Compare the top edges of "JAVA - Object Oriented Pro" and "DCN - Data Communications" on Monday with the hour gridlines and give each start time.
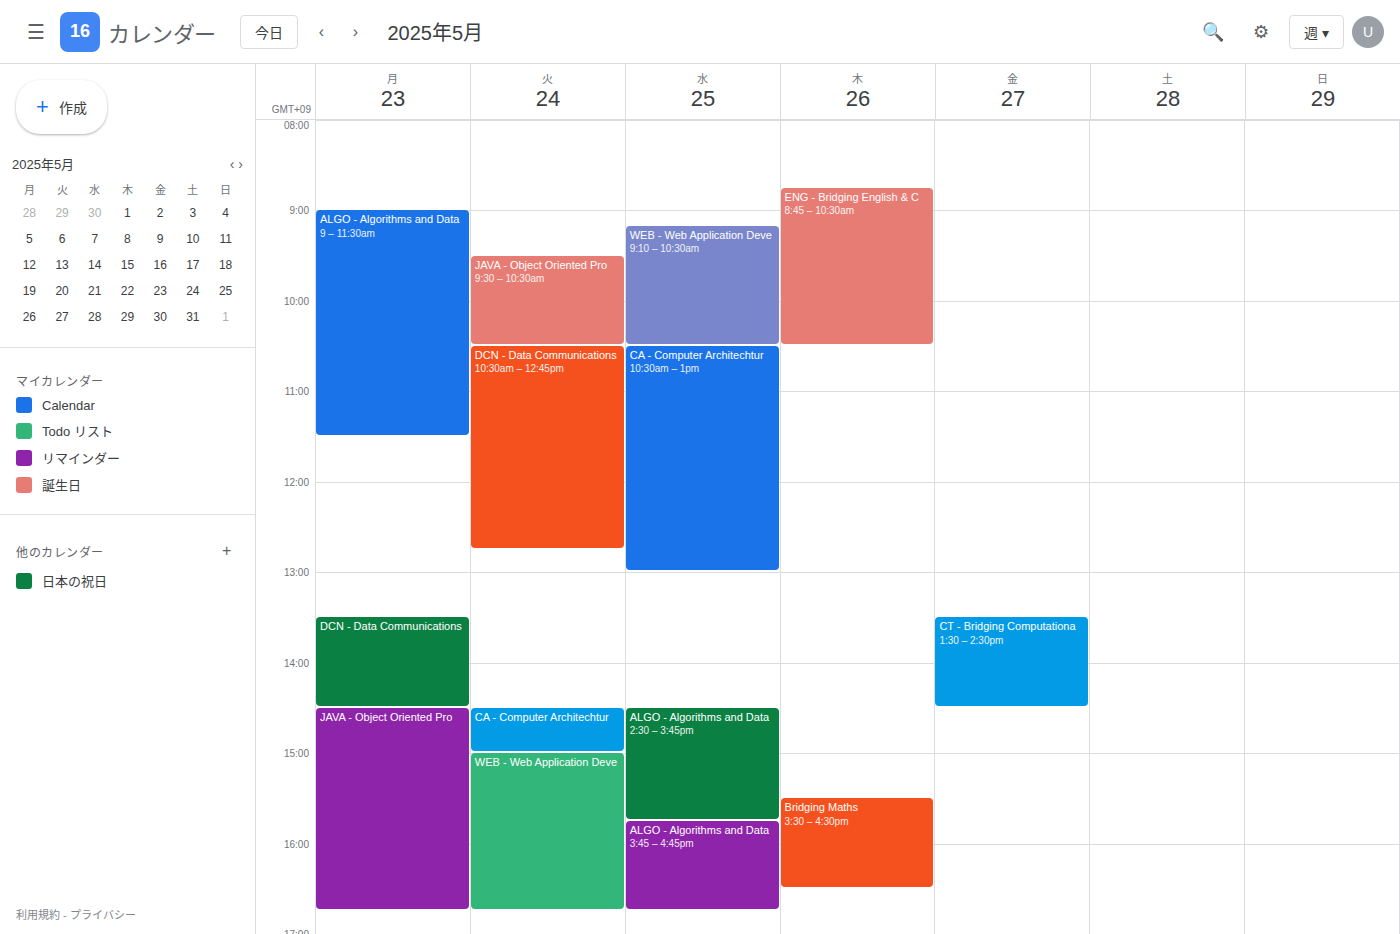
"JAVA - Object Oriented Pro": 2:30 PM, halfway between the 2 PM and 3 PM lines. "DCN - Data Communications": 1:30 PM, halfway between the 1 PM and 2 PM lines.